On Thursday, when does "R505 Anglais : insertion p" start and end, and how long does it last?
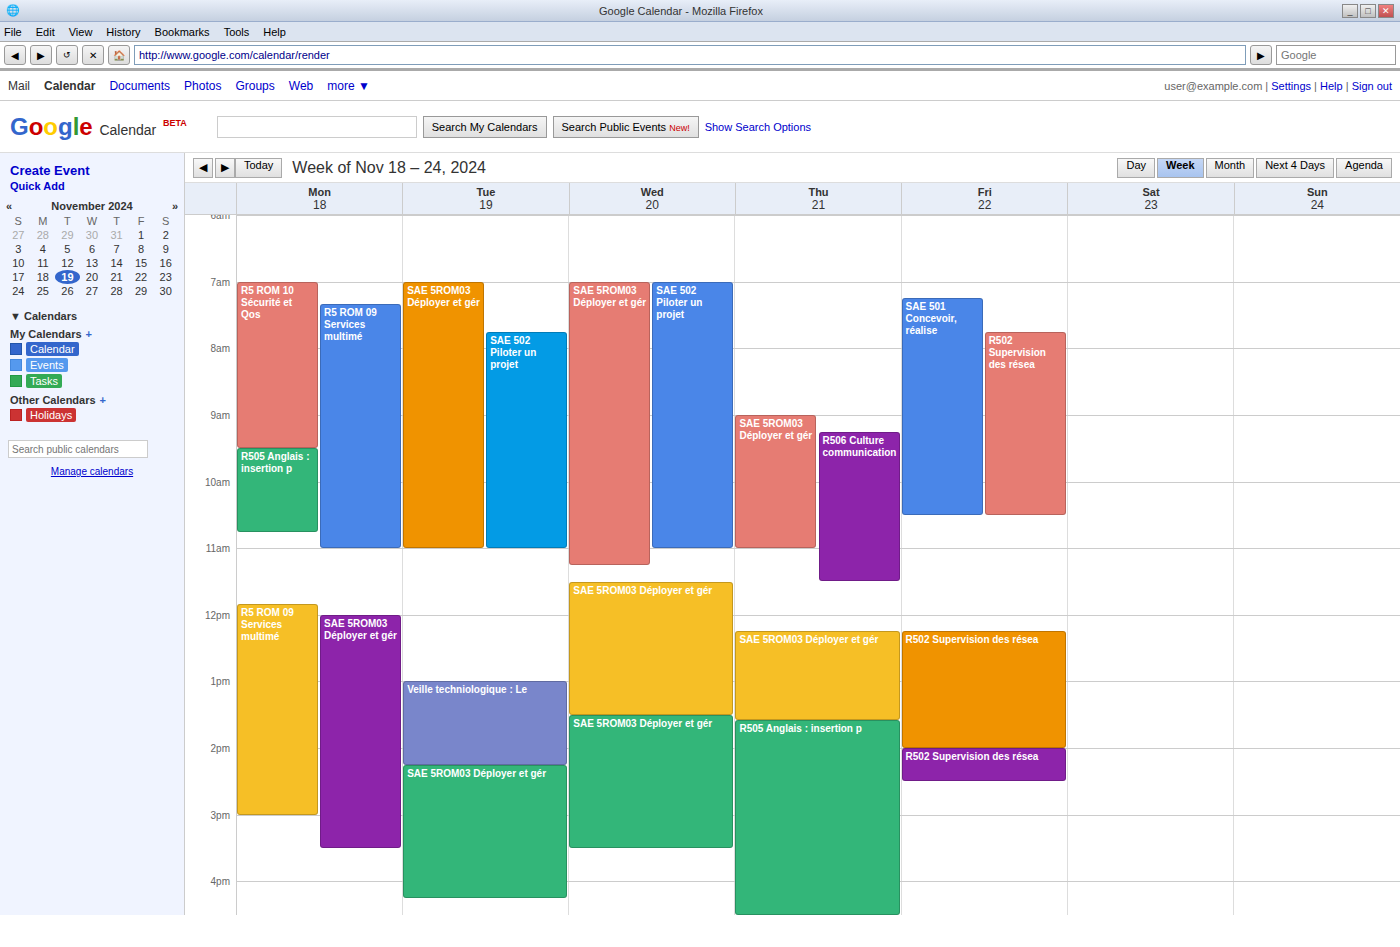
1:35 PM to 4:30 PM, 2 hours 55 minutes